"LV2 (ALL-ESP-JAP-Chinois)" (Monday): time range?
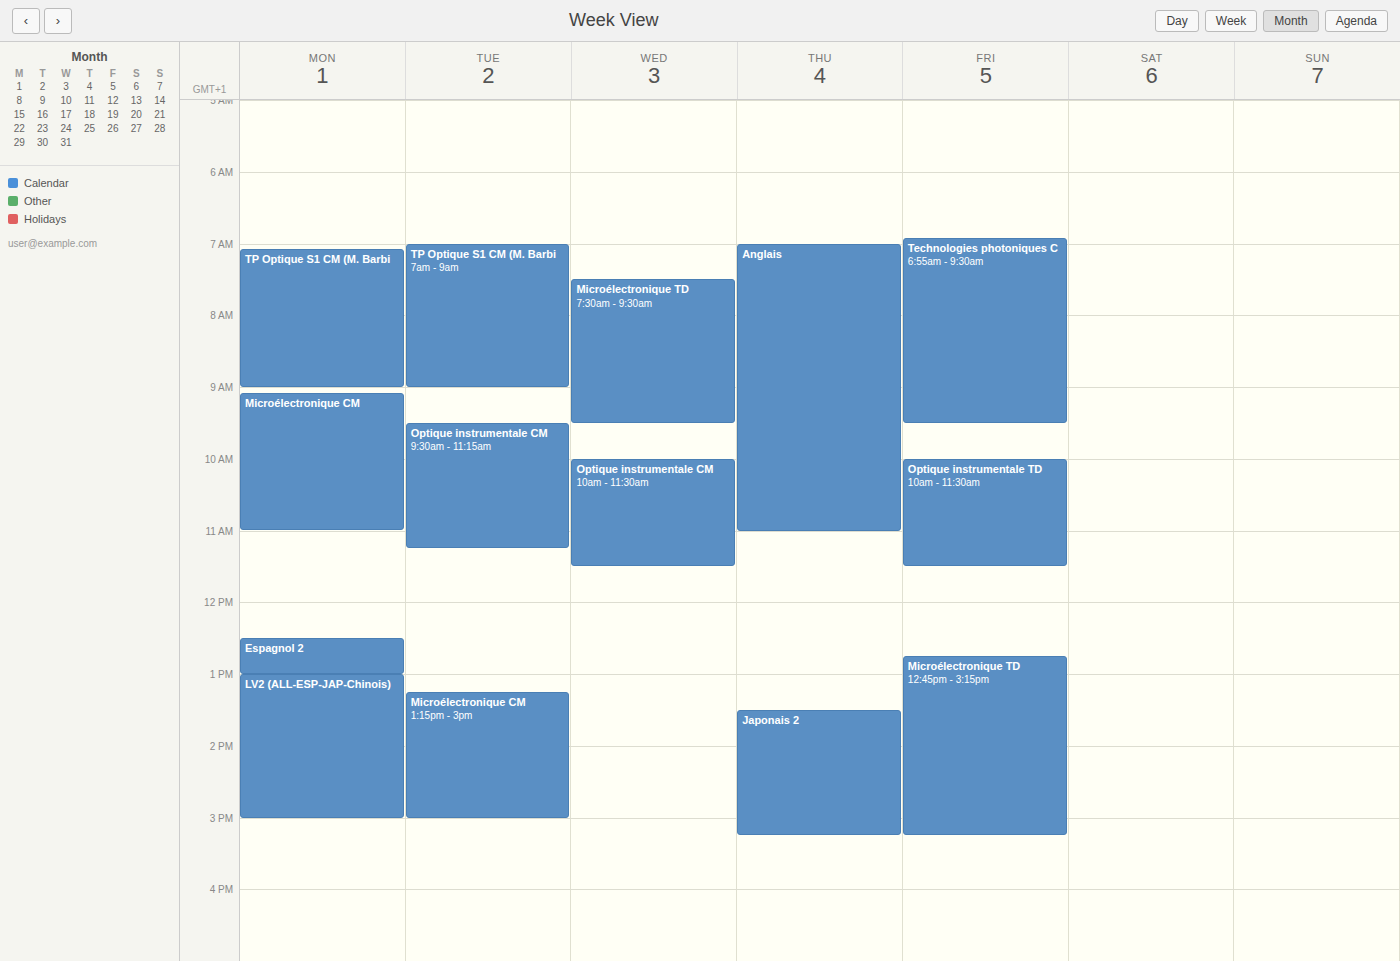
1:00 PM to 3:00 PM